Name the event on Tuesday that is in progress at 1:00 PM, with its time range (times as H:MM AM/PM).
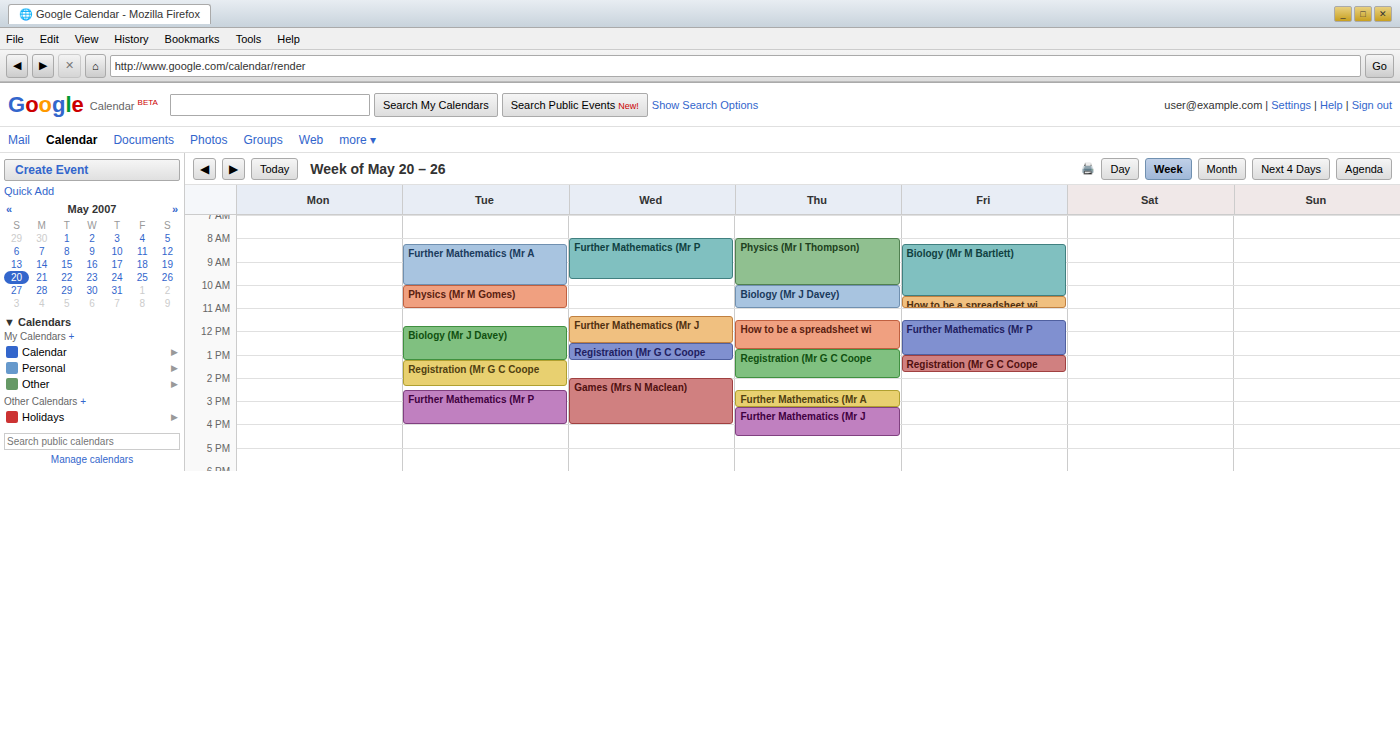
"Biology (Mr J Davey)", 11:45 AM to 1:15 PM